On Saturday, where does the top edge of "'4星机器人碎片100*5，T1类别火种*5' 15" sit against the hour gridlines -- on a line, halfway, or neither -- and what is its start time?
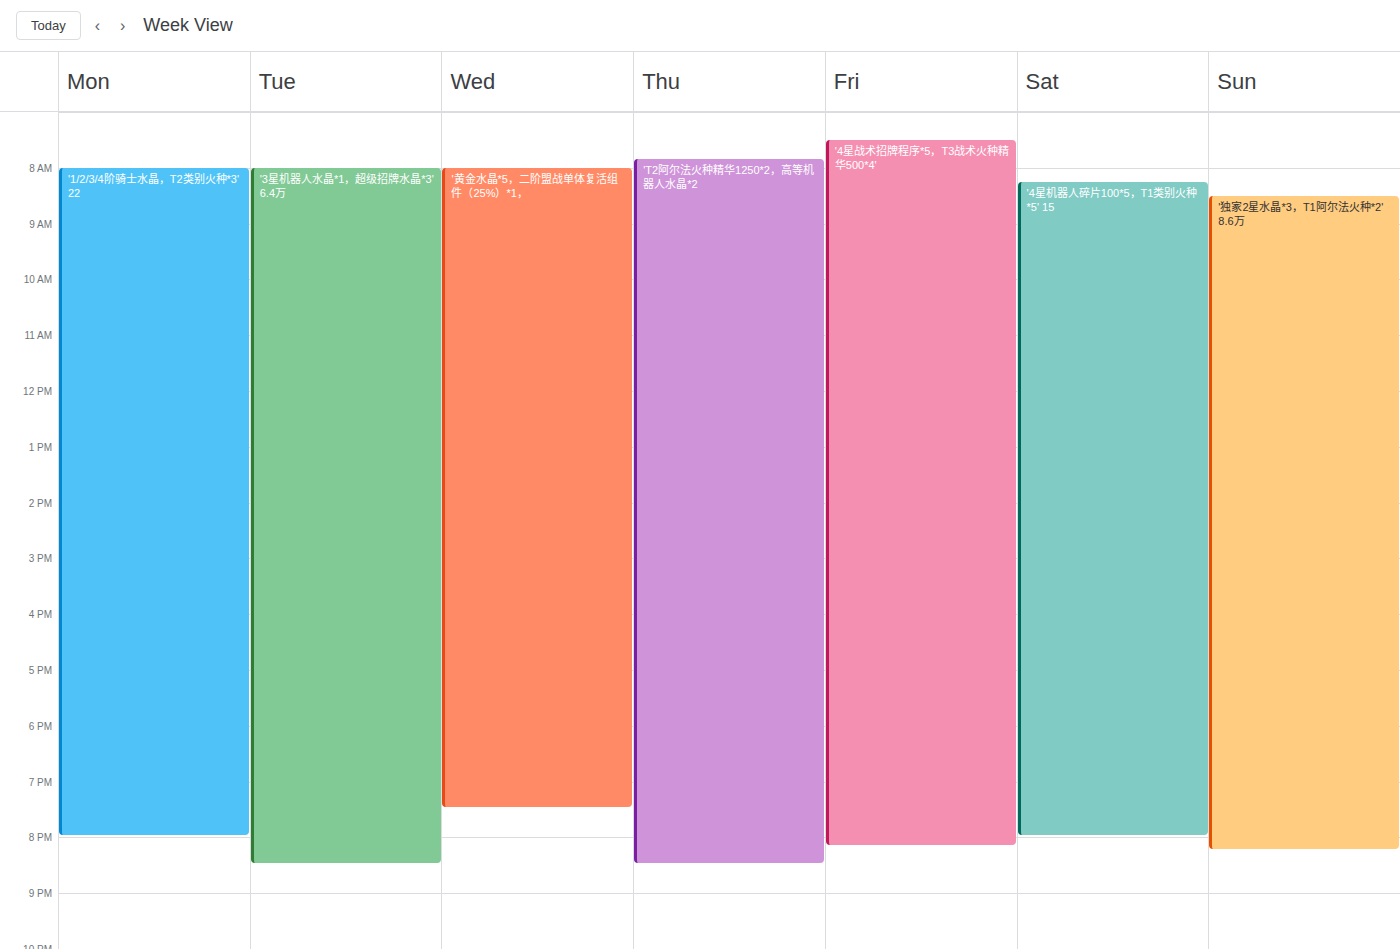
8:15 AM -- neither: a quarter of the way from the 8 AM line to the 9 AM line.